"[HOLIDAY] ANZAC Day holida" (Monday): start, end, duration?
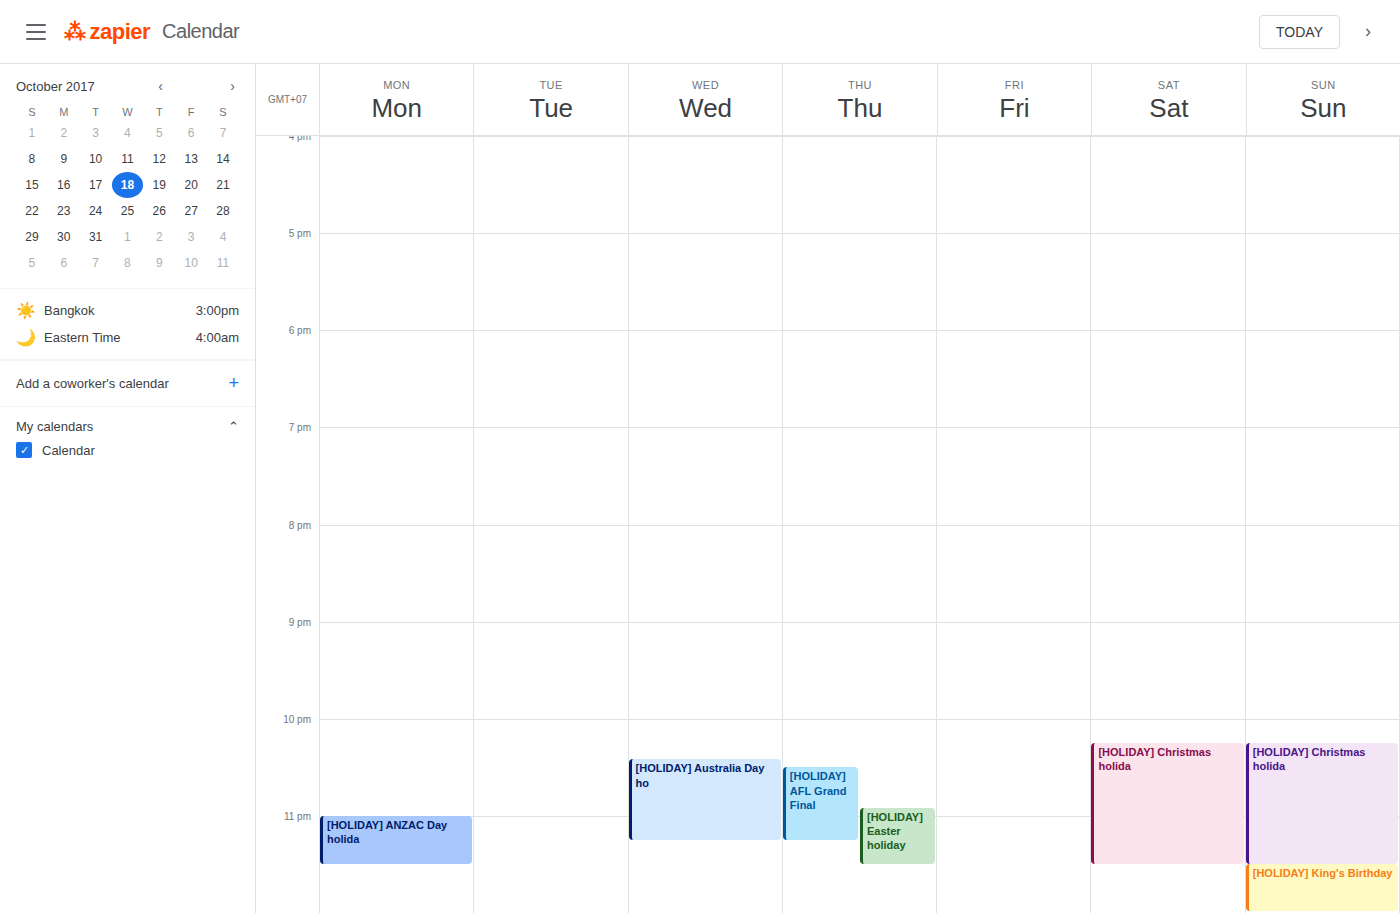
11:00 PM to 11:30 PM, 30 minutes